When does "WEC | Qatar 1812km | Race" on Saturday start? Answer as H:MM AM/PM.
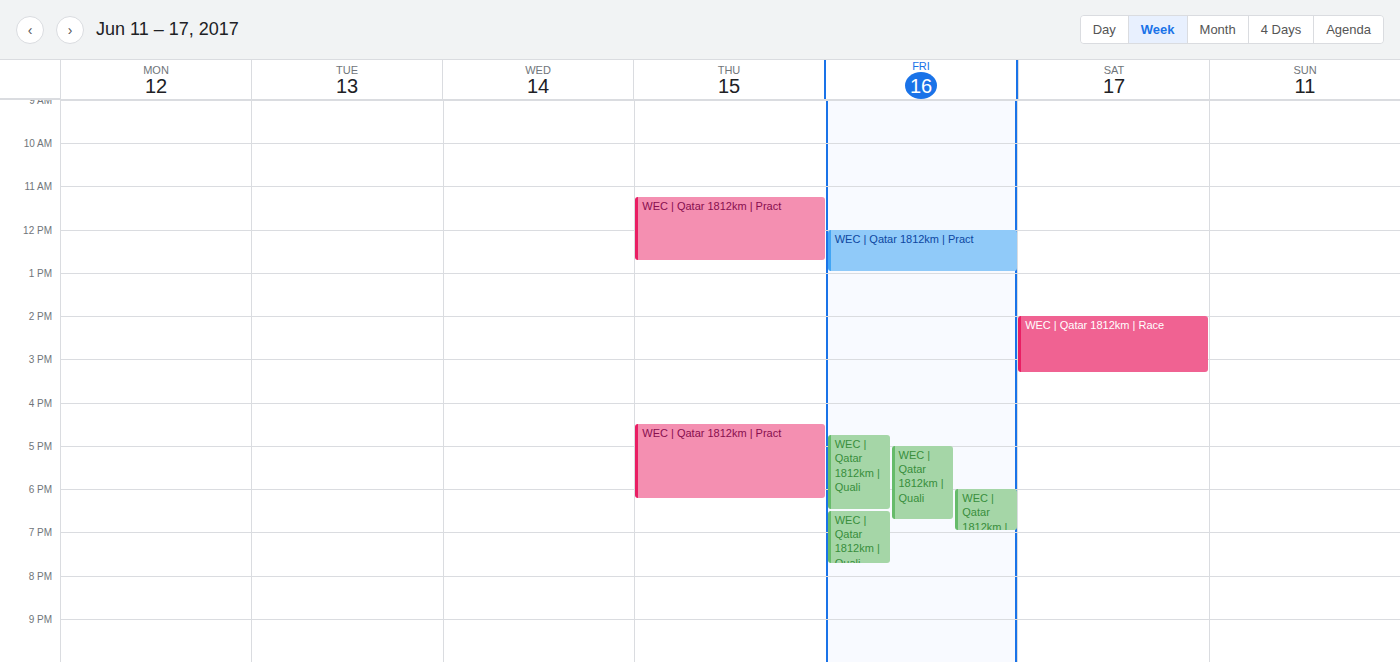
2:00 PM